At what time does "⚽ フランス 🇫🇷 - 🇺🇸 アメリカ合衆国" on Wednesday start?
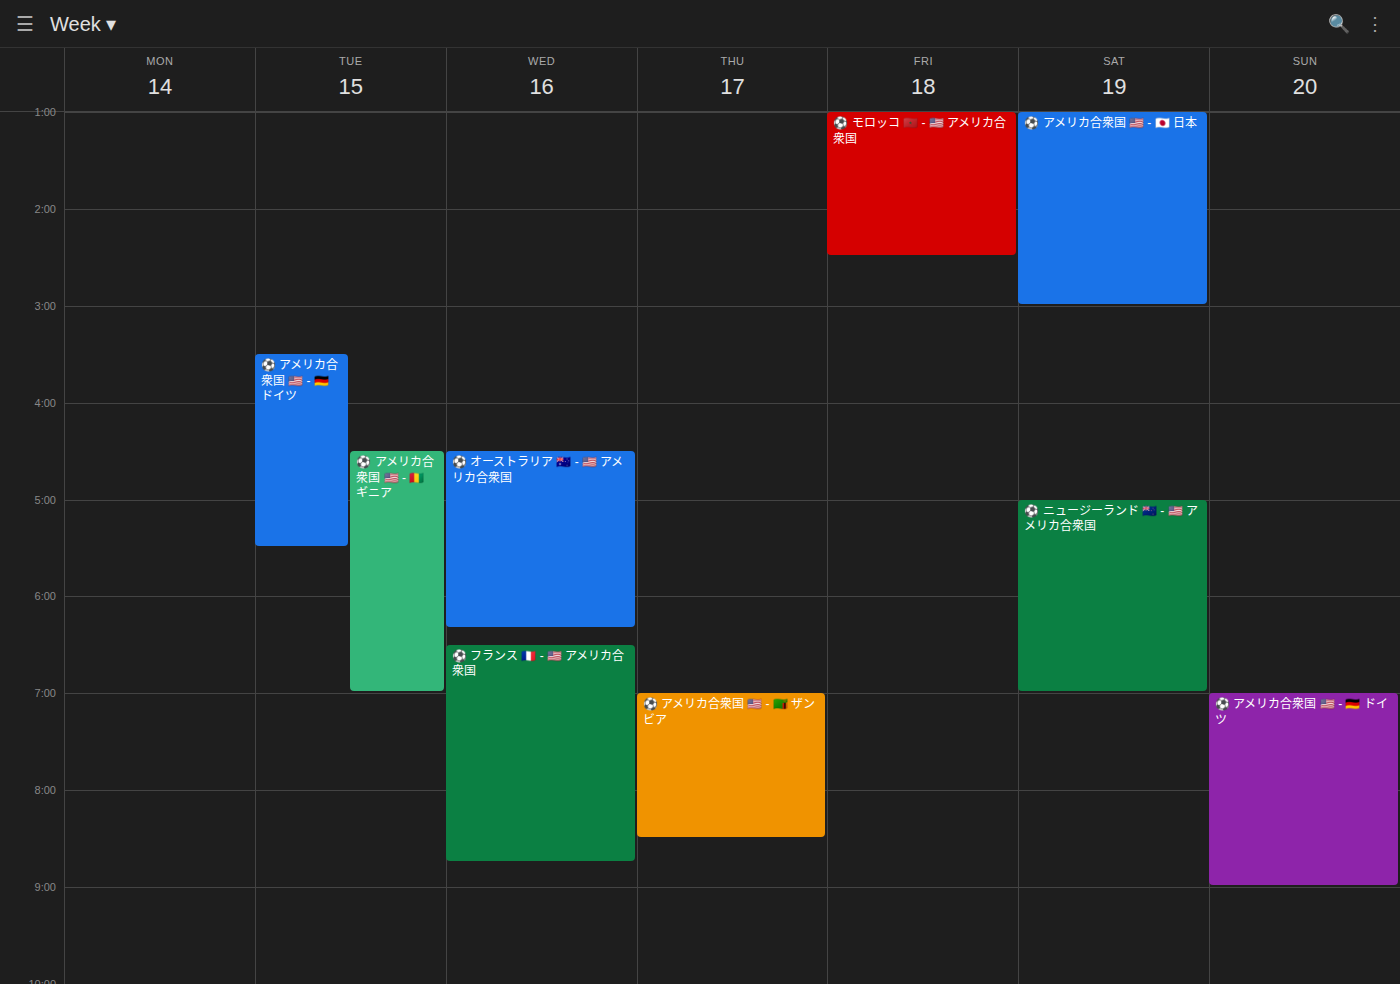
6:30 PM